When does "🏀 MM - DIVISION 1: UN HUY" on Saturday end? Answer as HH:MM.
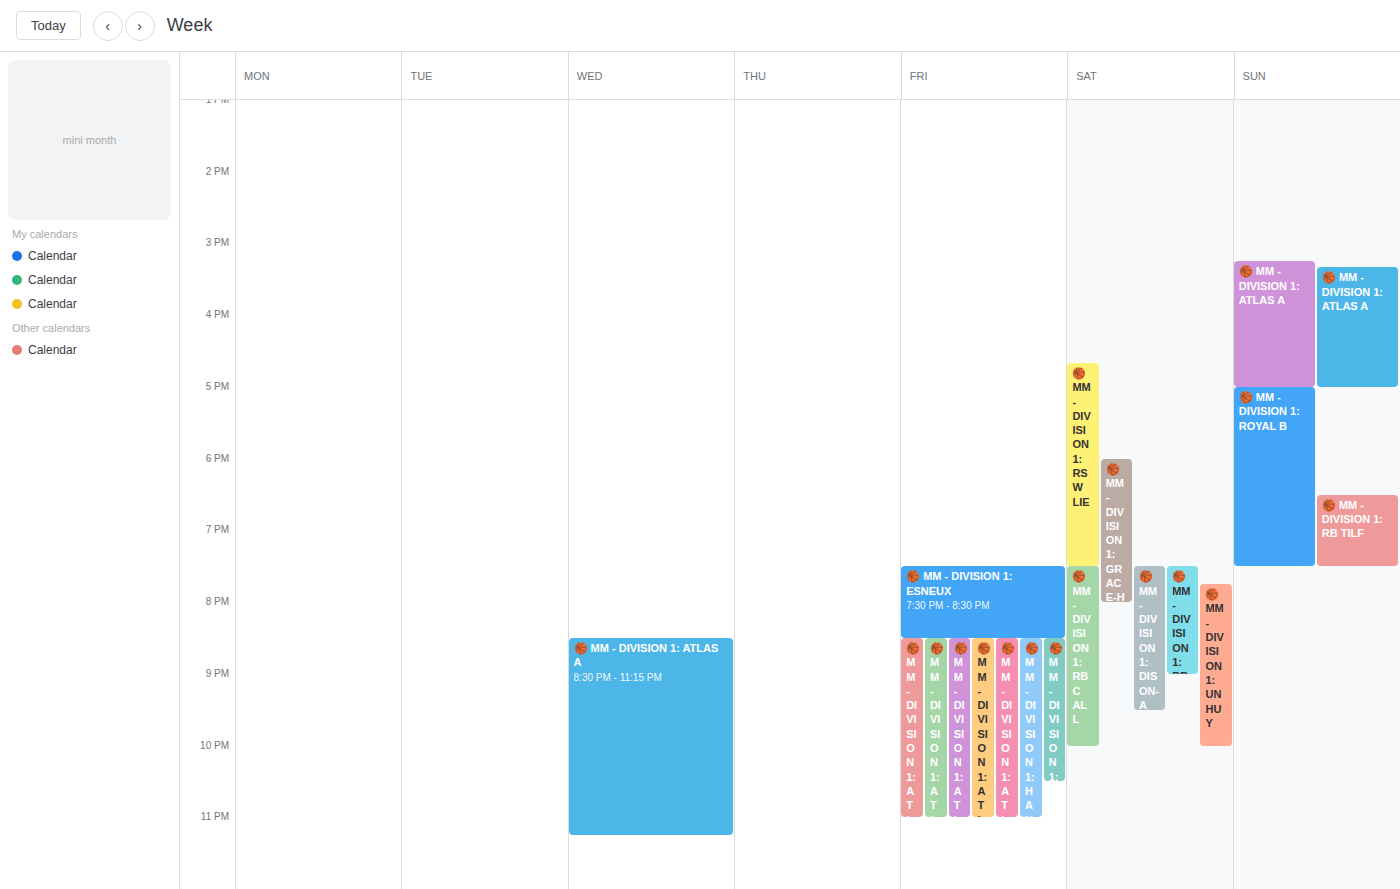
22:00